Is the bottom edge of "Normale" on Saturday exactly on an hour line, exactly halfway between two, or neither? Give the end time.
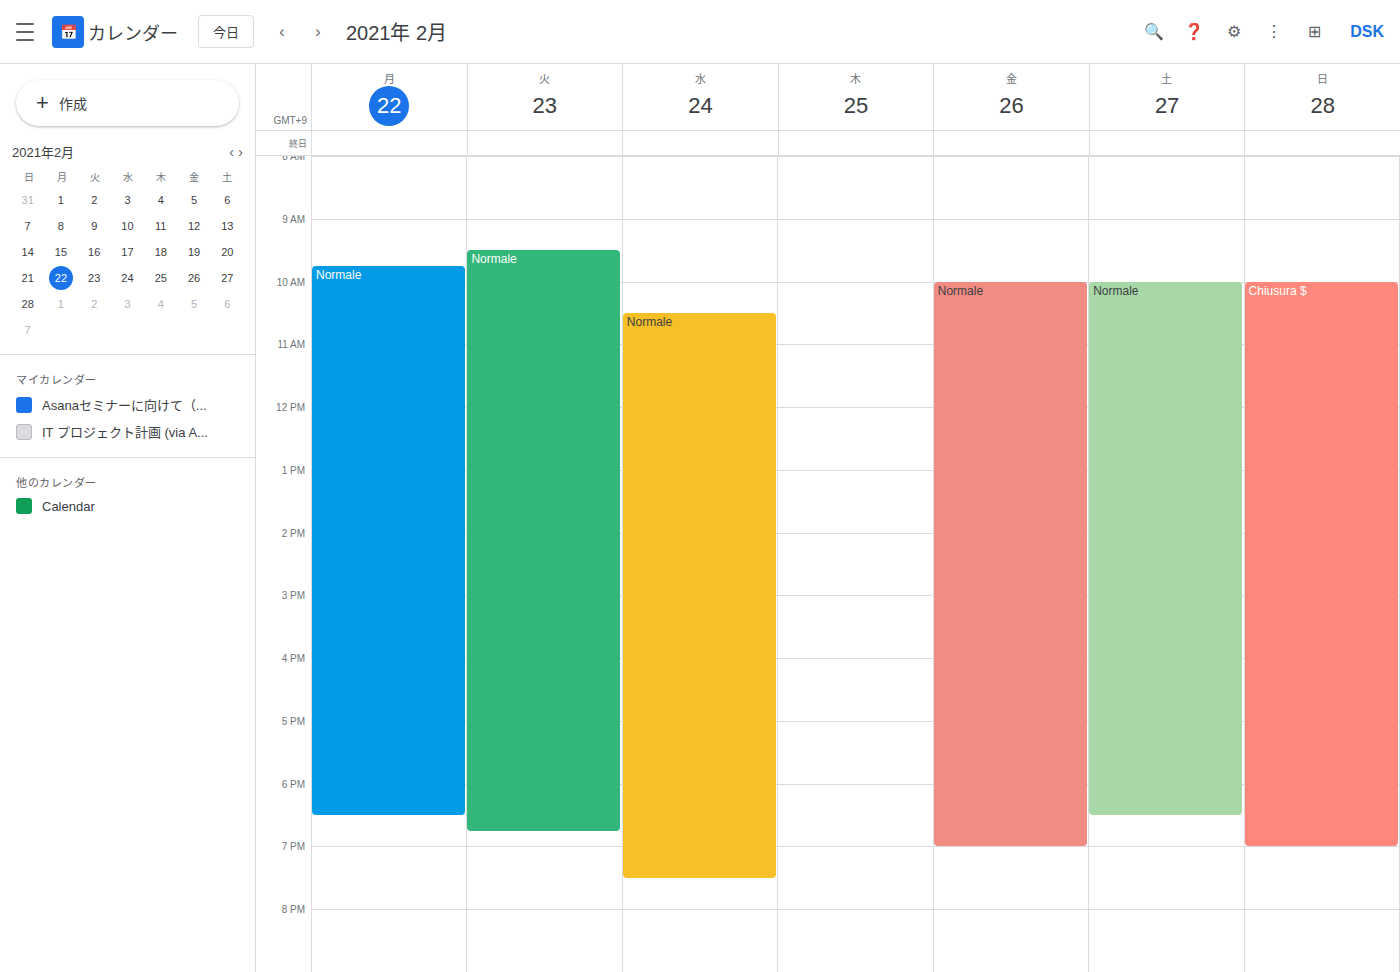
6:30 PM -- halfway between the 6 PM and 7 PM lines.